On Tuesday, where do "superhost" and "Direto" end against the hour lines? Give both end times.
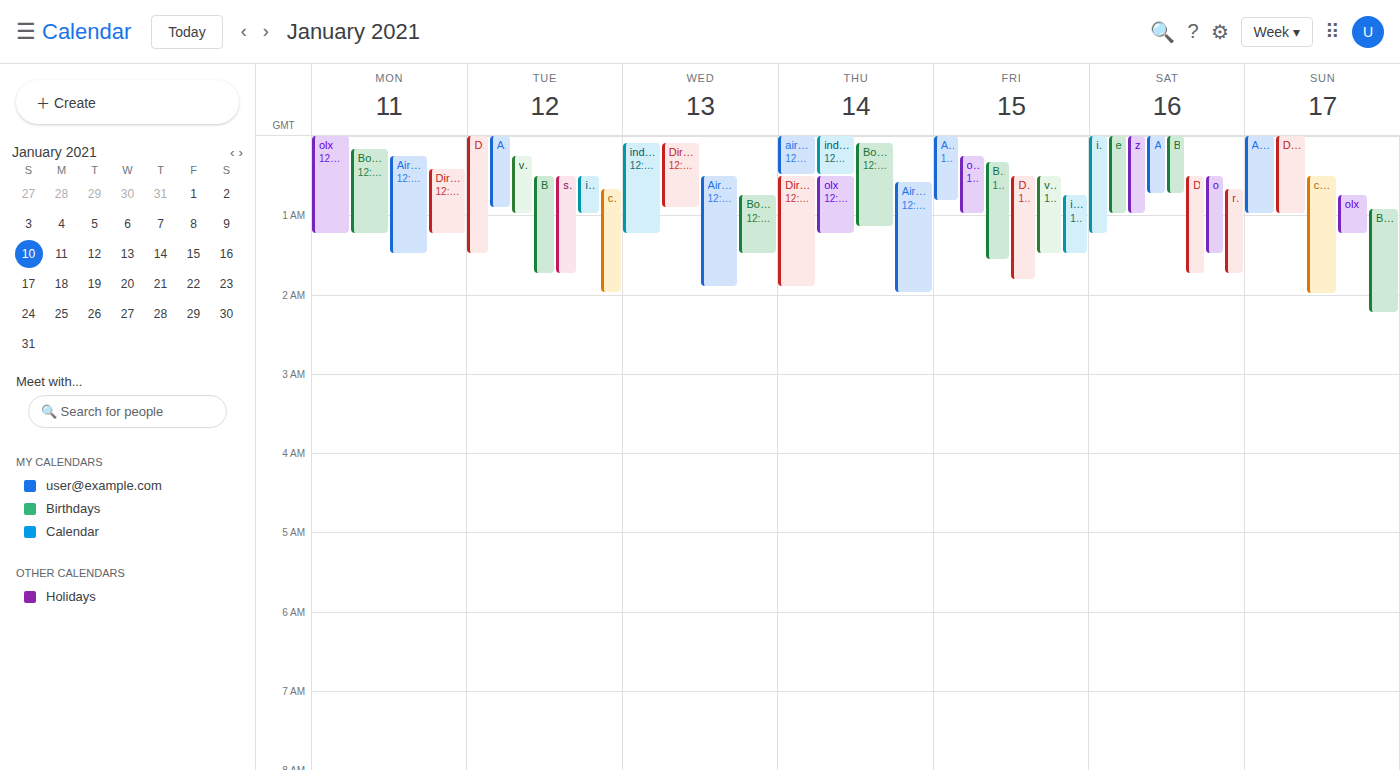
"superhost": 01:45, neither: three quarters of the way from the 01:00 line to the 02:00 line. "Direto": 01:30, halfway between the 01:00 and 02:00 lines.